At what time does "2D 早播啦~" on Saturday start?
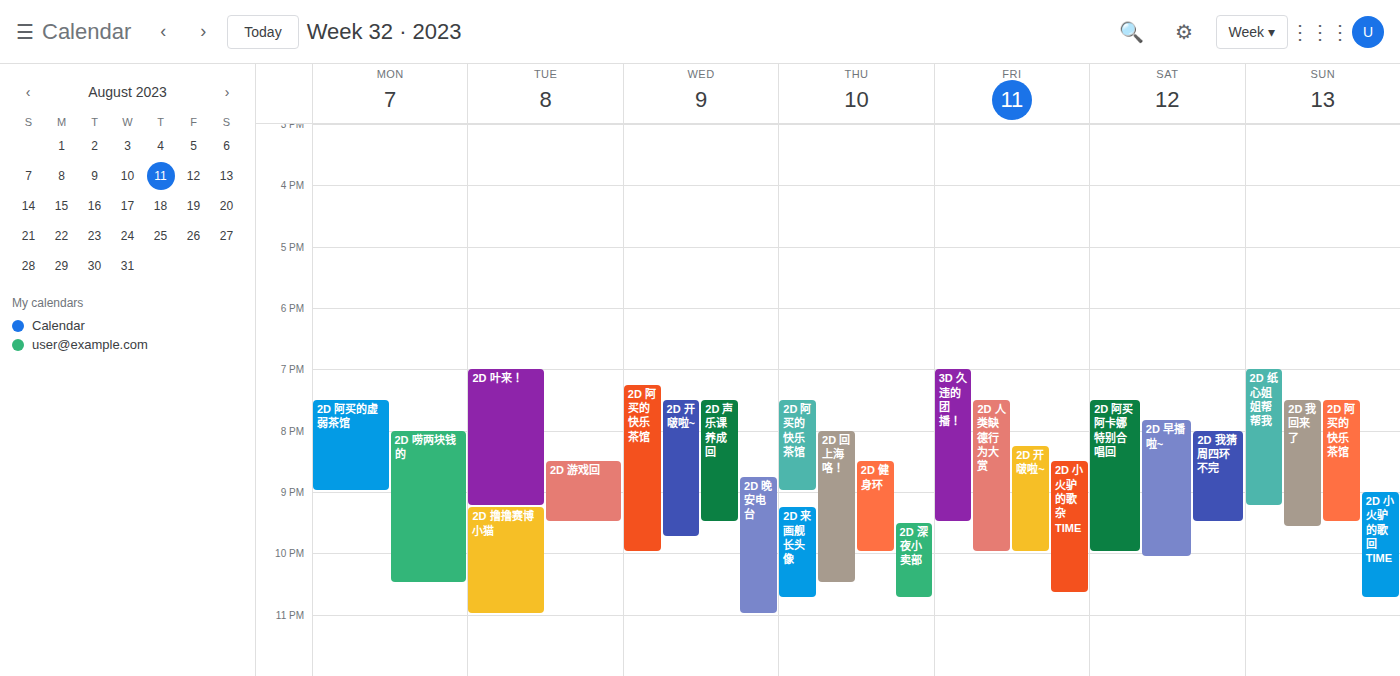
7:50 PM